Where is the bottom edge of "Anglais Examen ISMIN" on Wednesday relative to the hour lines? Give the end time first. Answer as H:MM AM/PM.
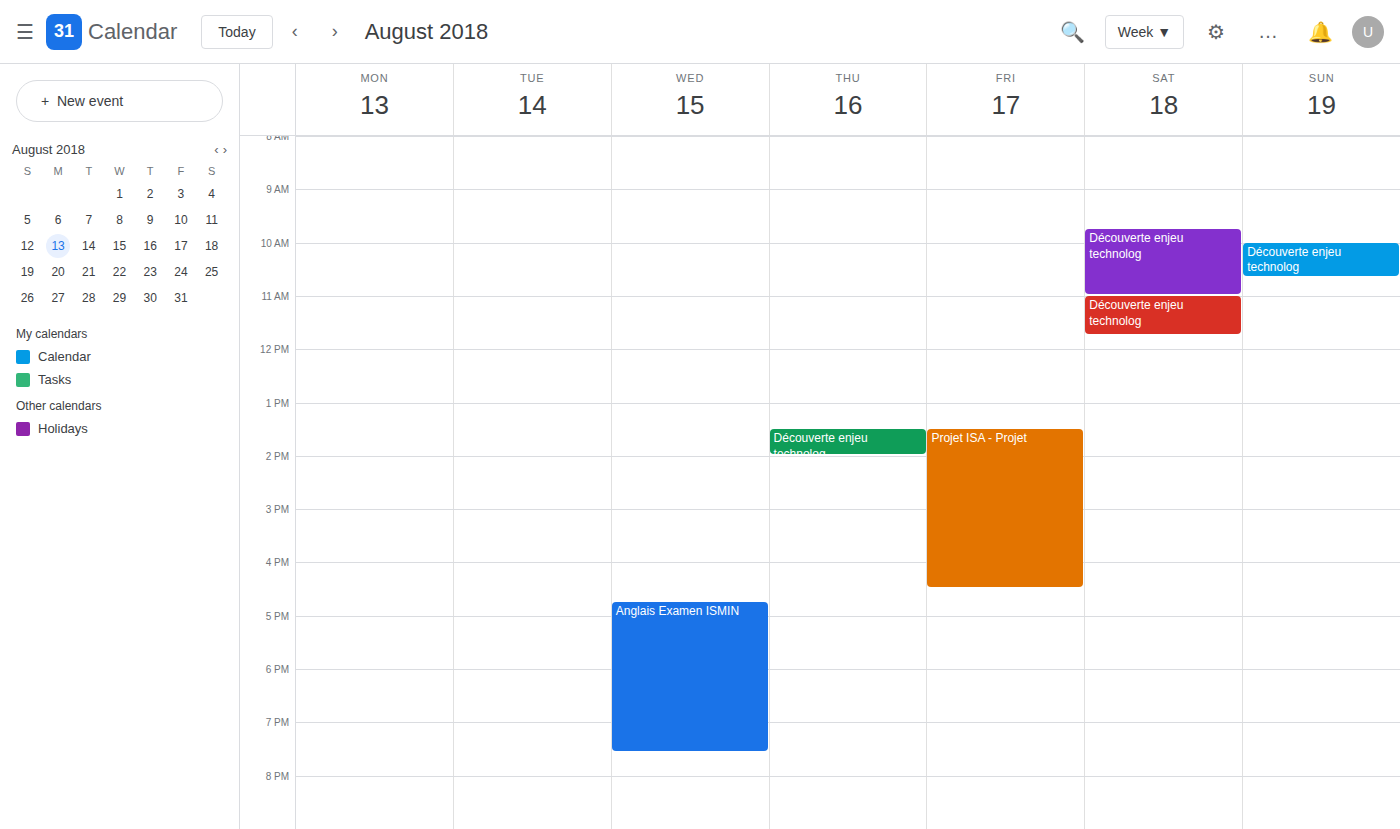
7:35 PM -- neither: 35 minutes below the 7 PM line and 25 minutes above the 8 PM line.